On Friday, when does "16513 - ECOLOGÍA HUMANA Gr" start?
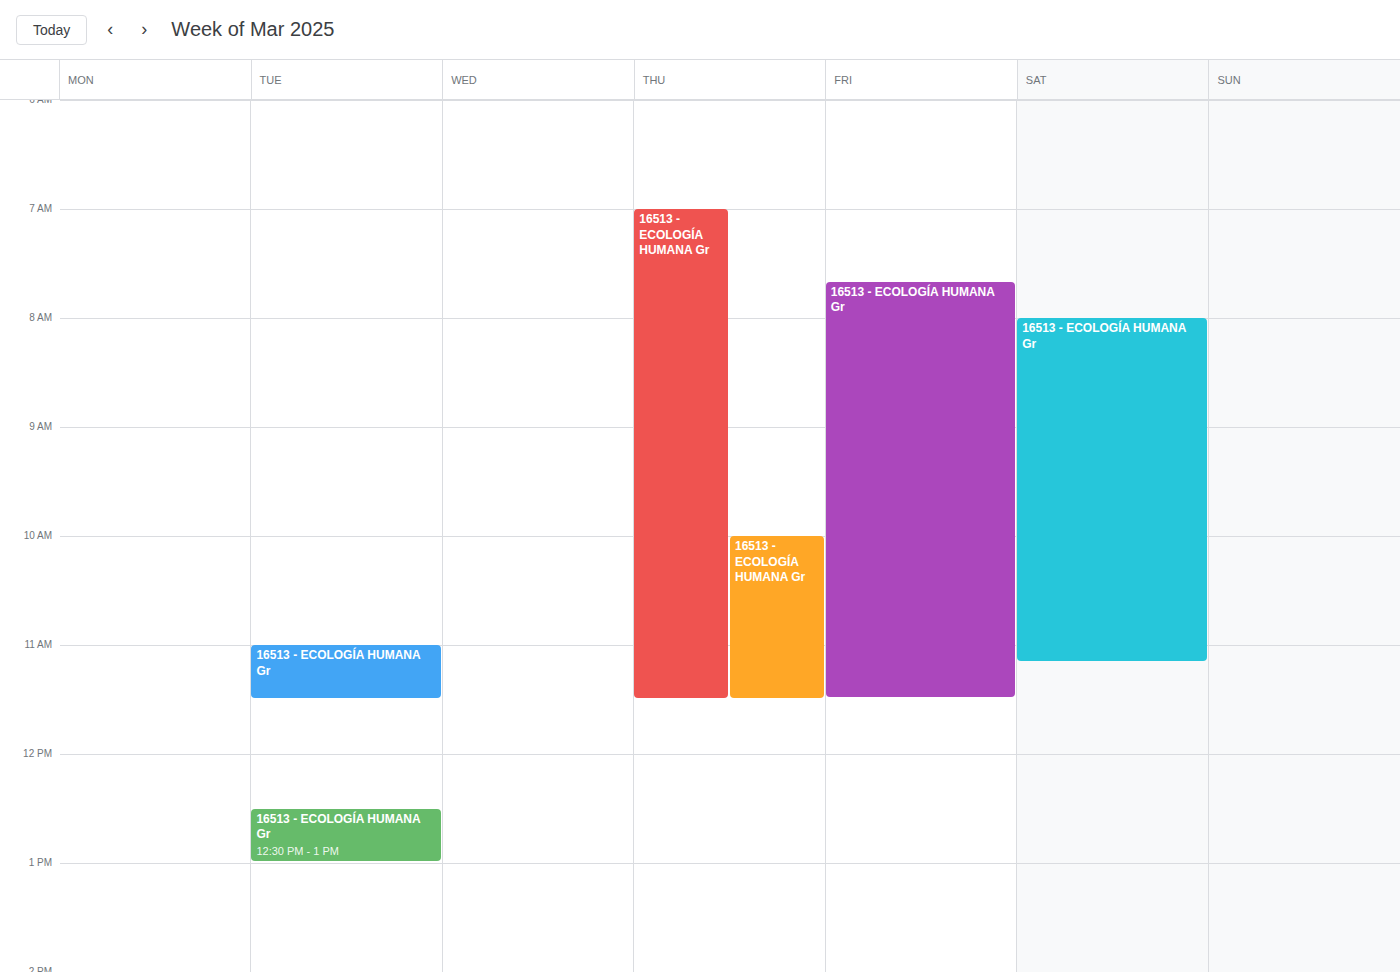
7:40 AM